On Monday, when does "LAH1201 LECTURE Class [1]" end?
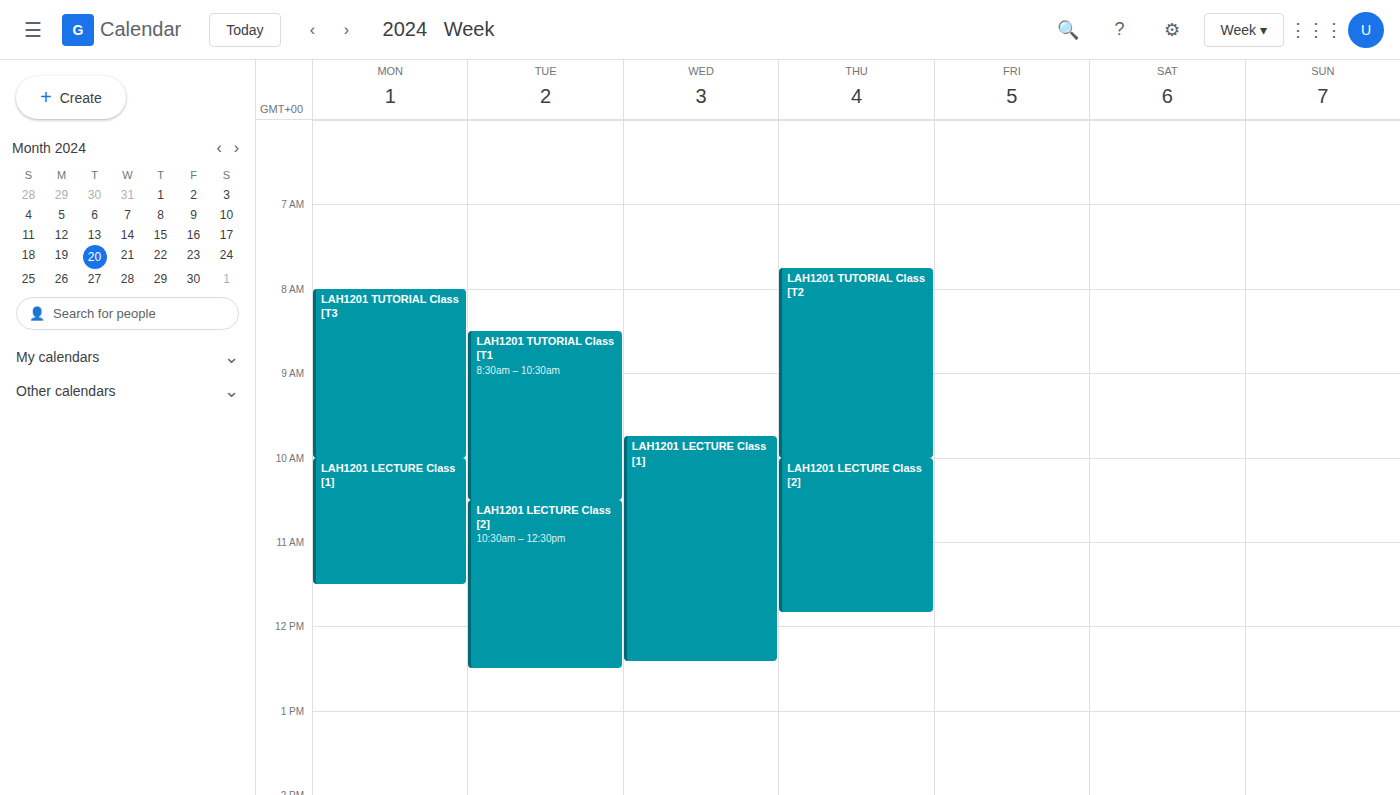
11:30 AM